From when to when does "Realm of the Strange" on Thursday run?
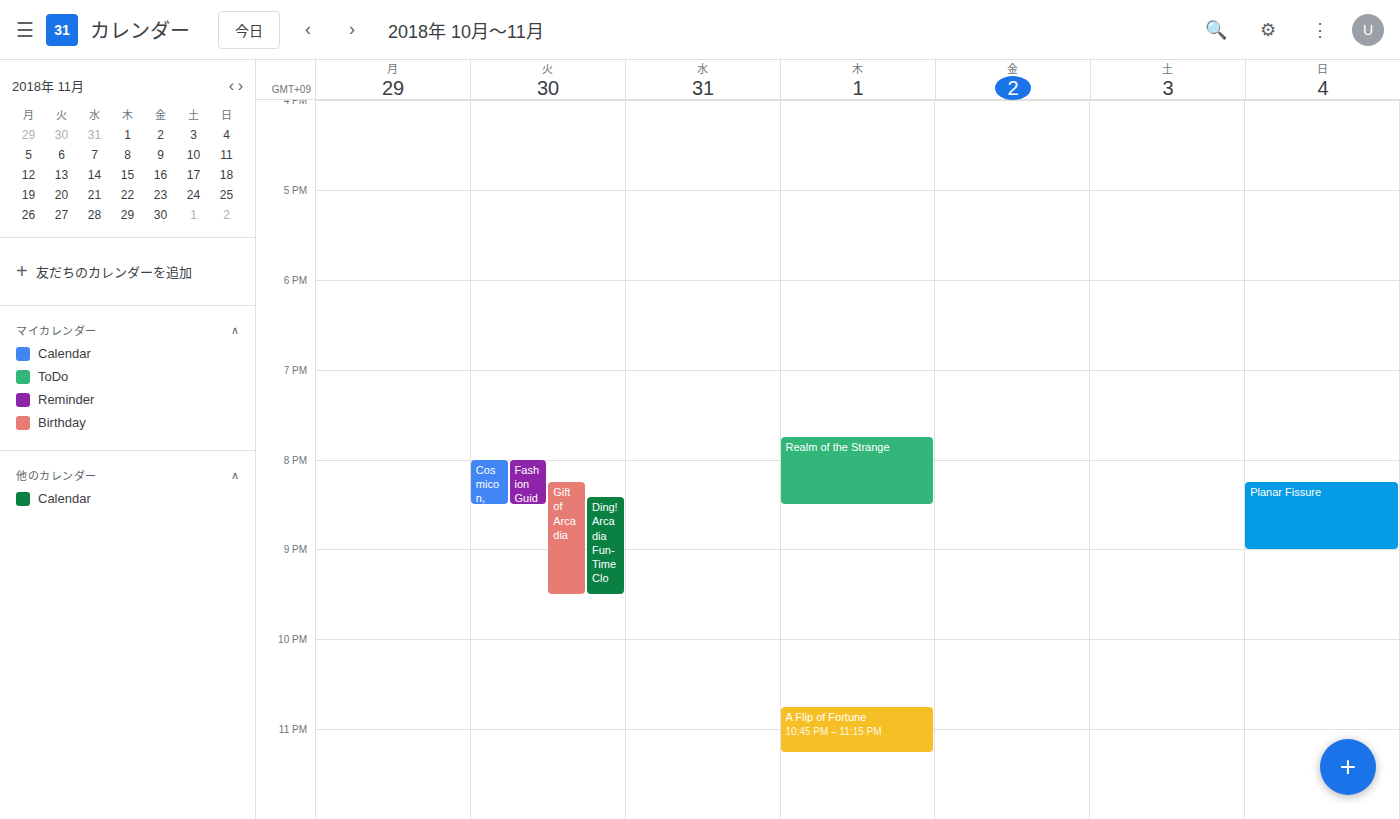
7:45 PM to 8:30 PM